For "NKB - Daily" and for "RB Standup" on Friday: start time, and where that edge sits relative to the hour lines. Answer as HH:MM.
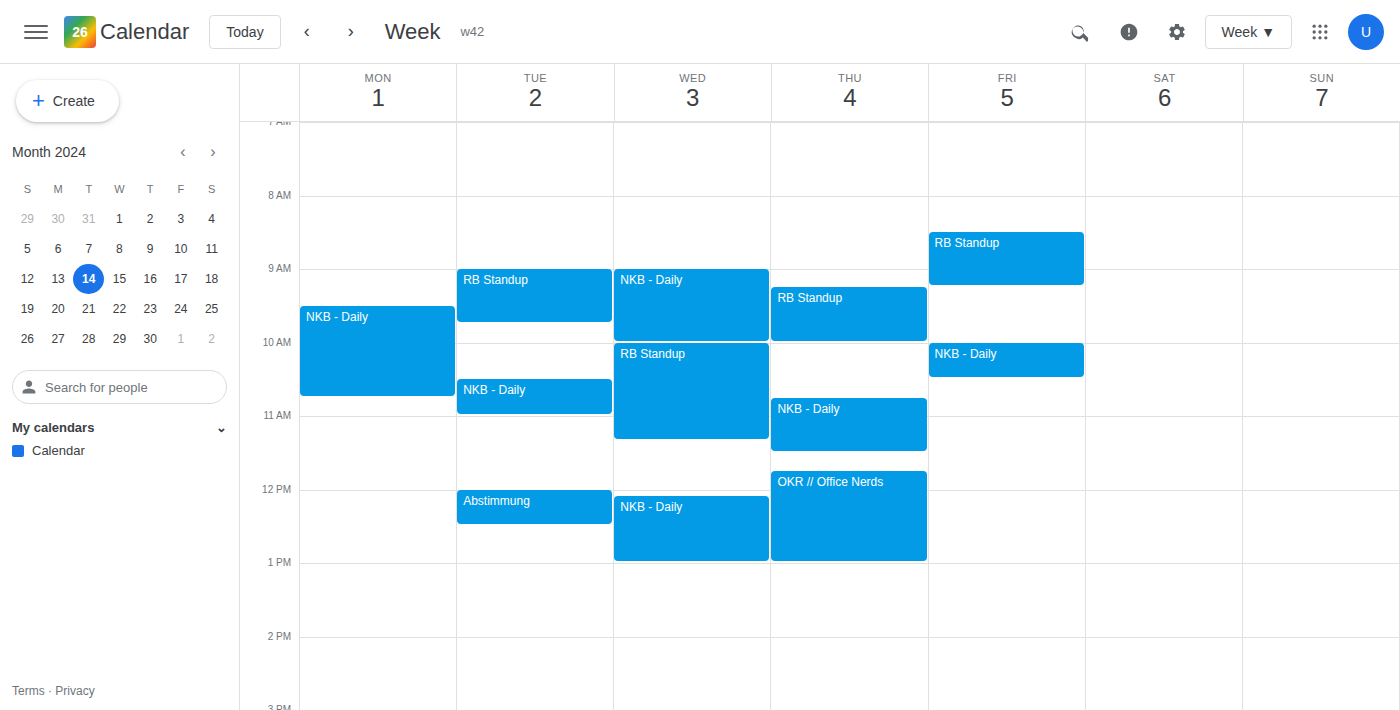
"NKB - Daily": 10:00, exactly on the 10:00 line. "RB Standup": 08:30, halfway between the 08:00 and 09:00 lines.